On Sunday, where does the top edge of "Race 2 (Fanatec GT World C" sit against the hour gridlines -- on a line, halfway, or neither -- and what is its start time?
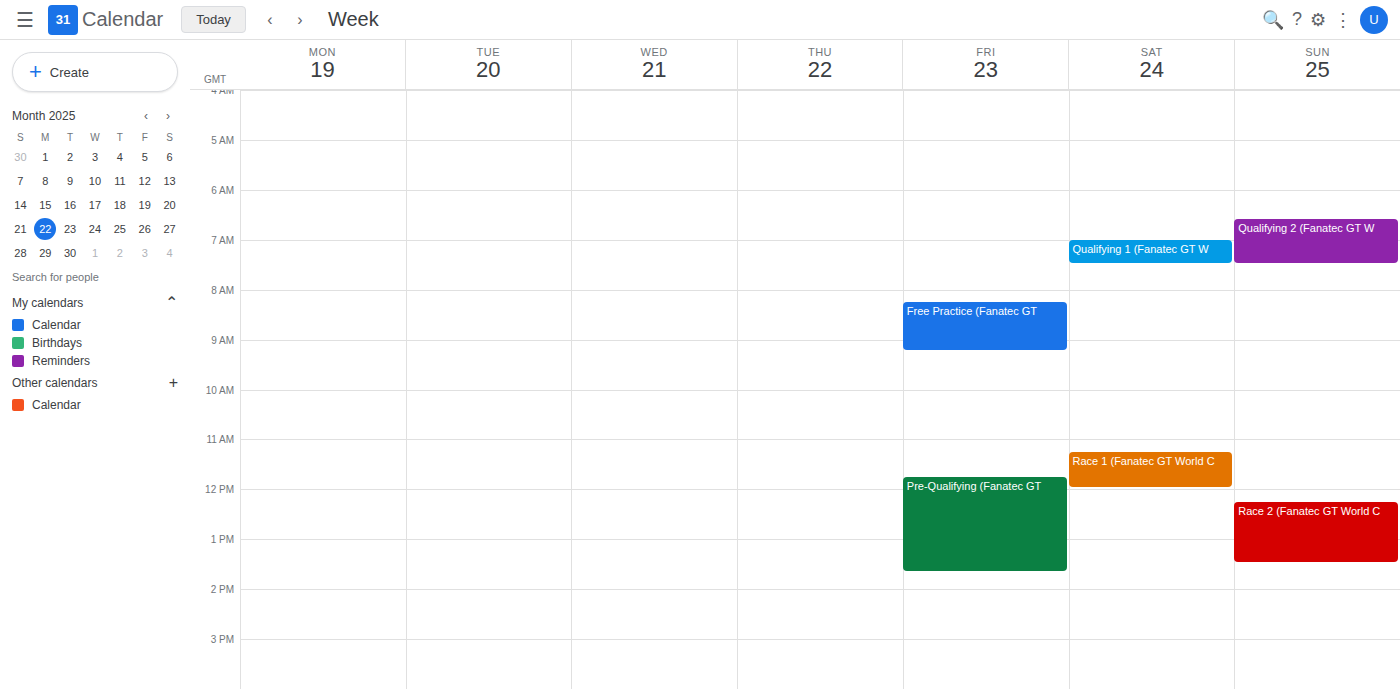
12:15 -- neither: a quarter of the way from the 12:00 line to the 13:00 line.